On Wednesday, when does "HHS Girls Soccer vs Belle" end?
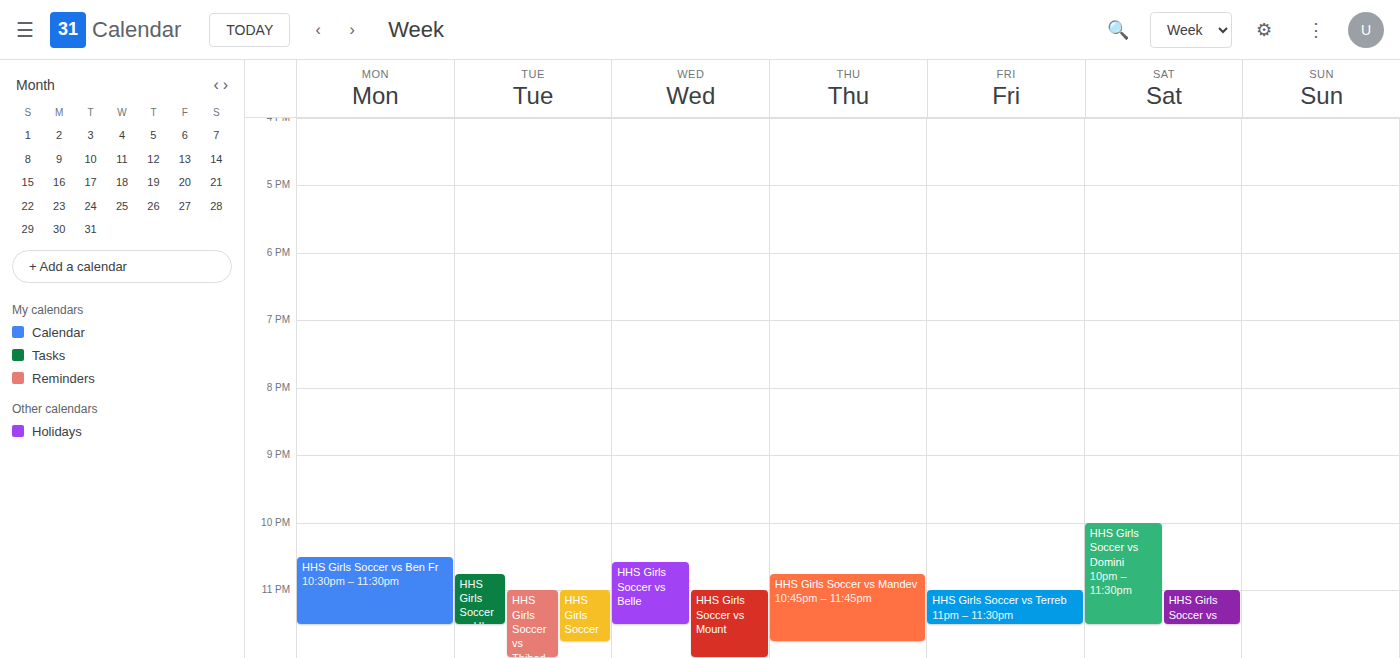
11:30 PM